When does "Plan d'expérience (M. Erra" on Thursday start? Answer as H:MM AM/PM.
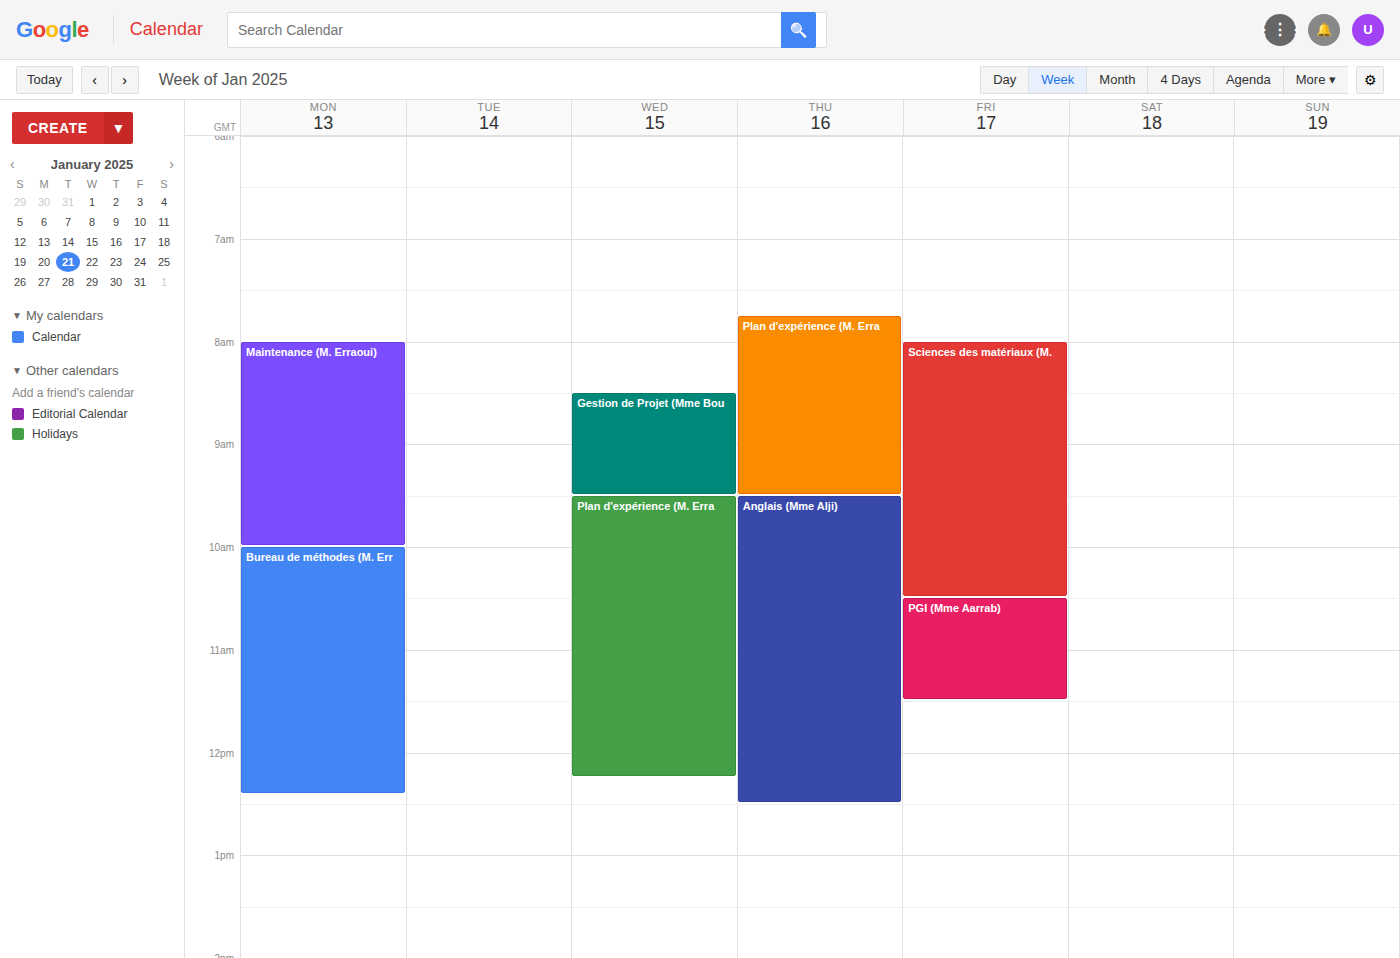
7:45 AM